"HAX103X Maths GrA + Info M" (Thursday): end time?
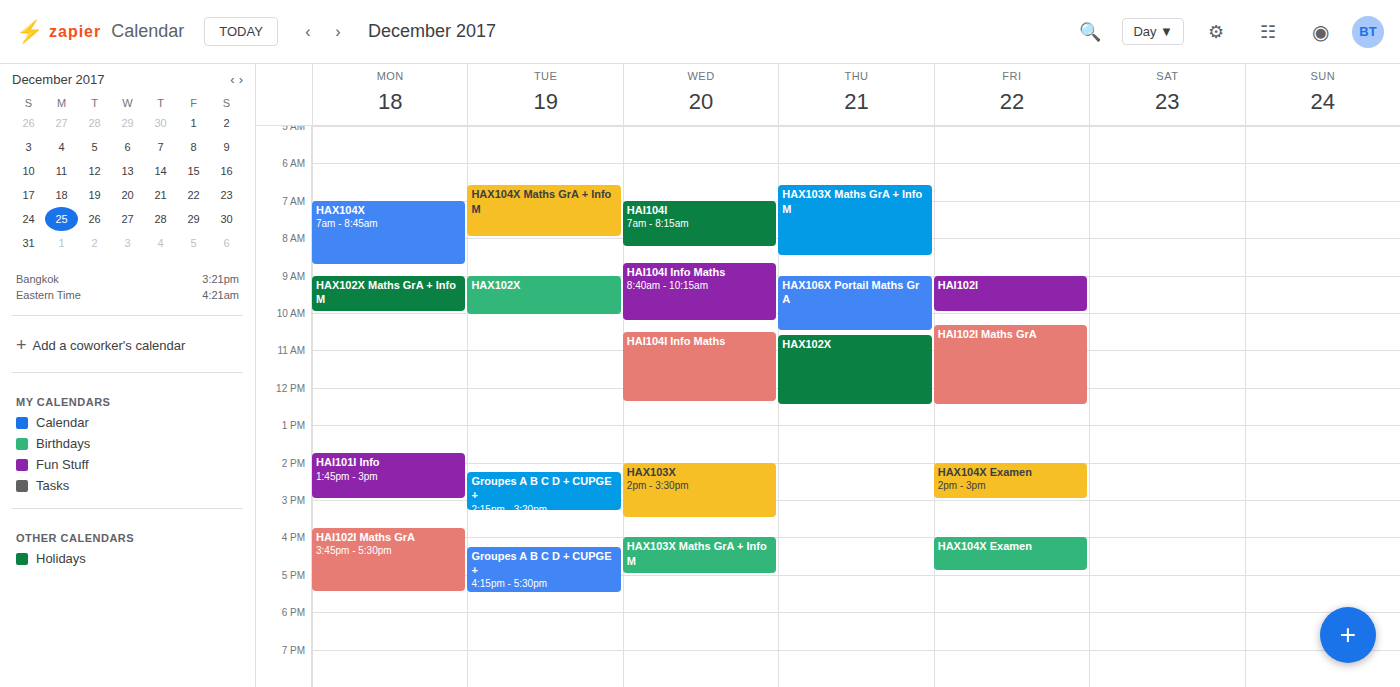
8:30 AM